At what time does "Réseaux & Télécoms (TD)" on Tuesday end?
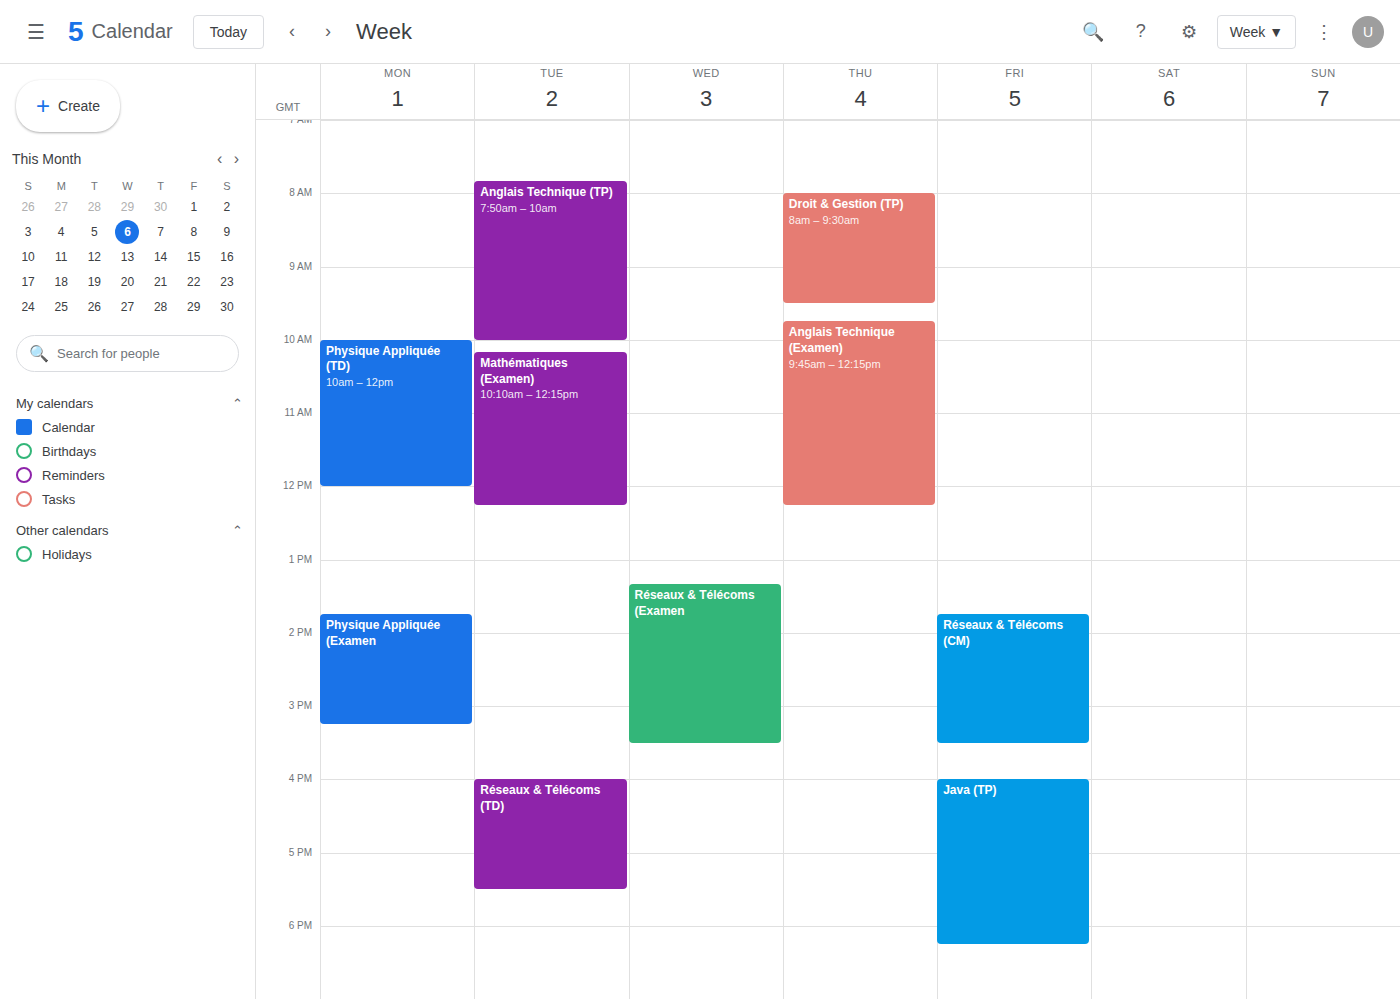
5:30 PM